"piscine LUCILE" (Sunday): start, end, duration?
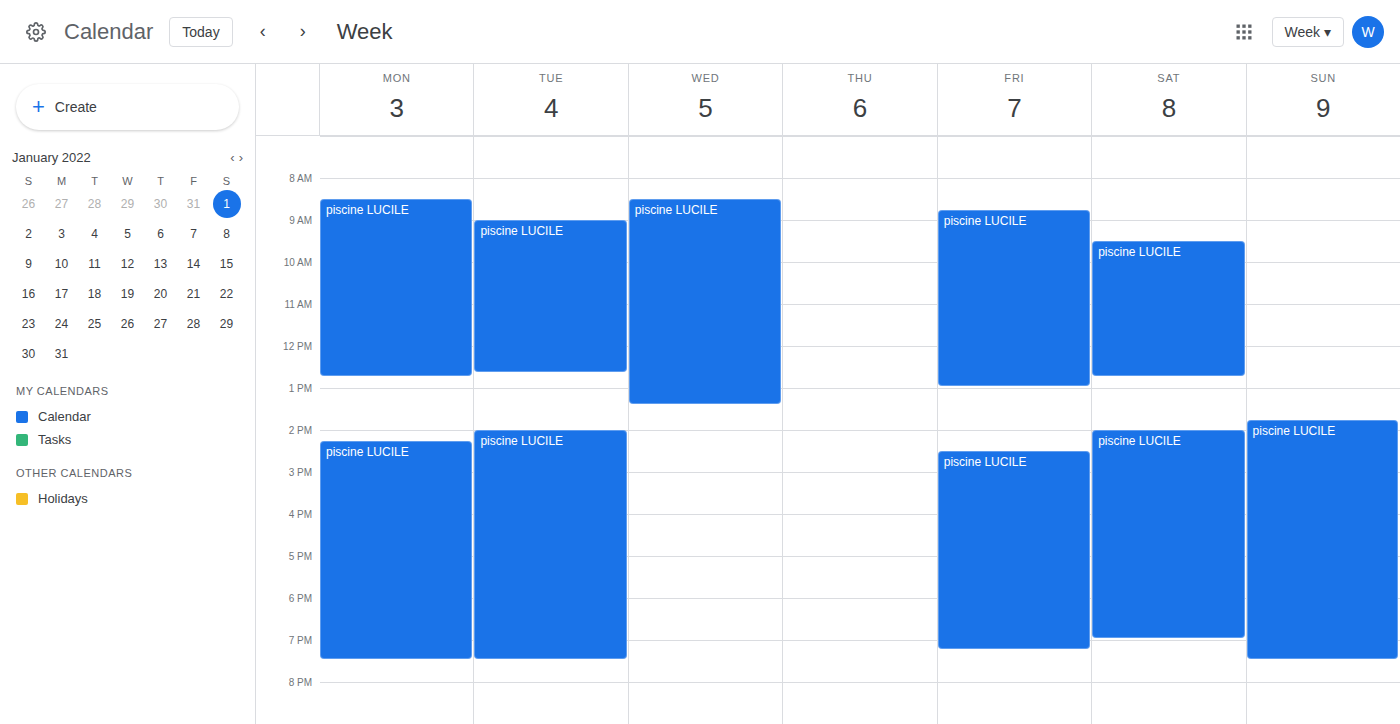
1:45 PM to 7:30 PM, 5 hours 45 minutes